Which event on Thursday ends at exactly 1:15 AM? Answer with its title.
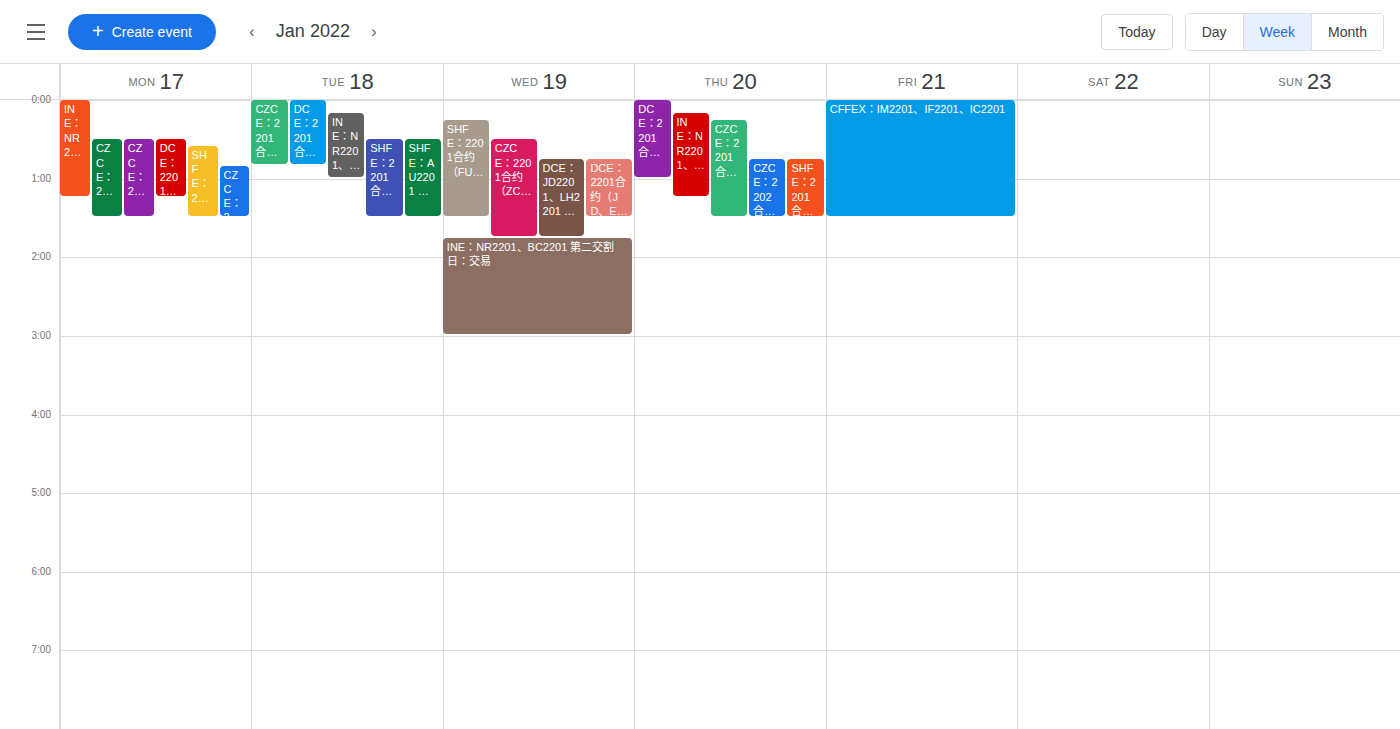
"INE：NR2201、BC2201 第三交割日：买方"